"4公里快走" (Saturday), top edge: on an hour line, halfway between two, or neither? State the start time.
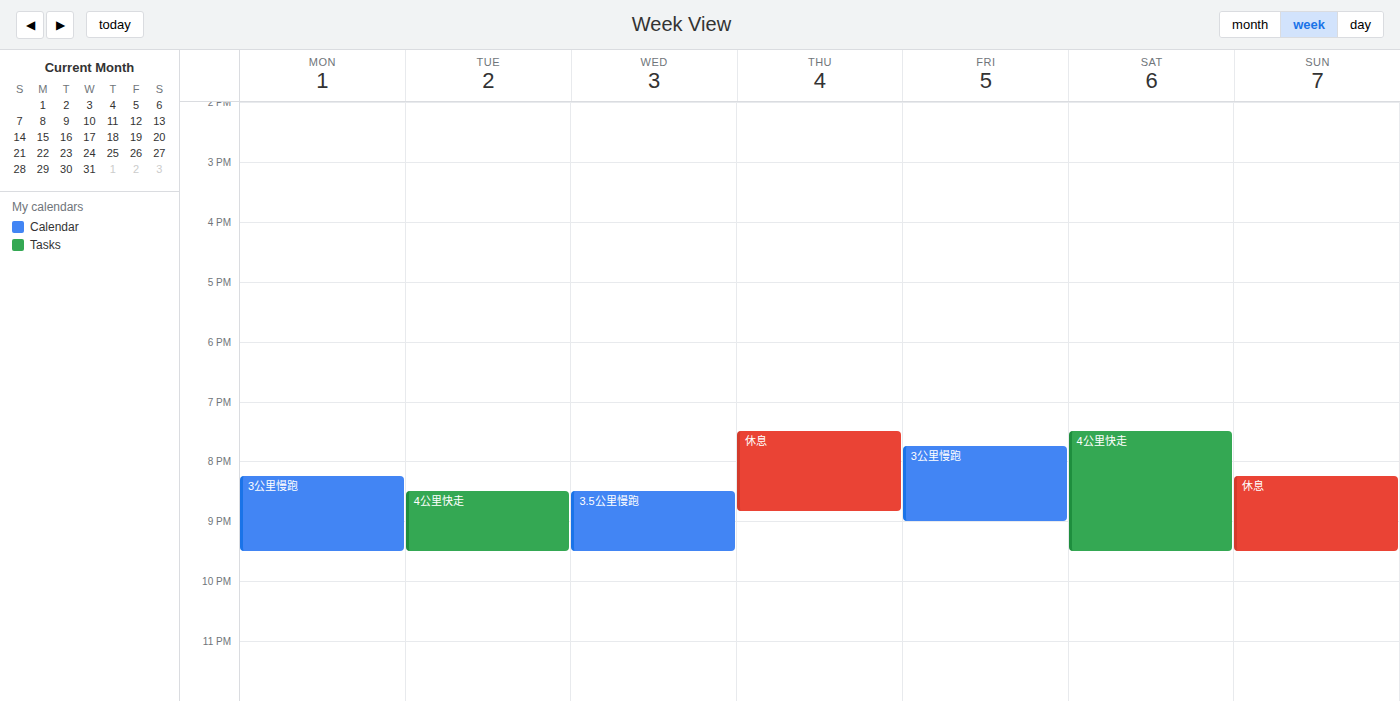
7:30 PM -- halfway between the 7 PM and 8 PM lines.